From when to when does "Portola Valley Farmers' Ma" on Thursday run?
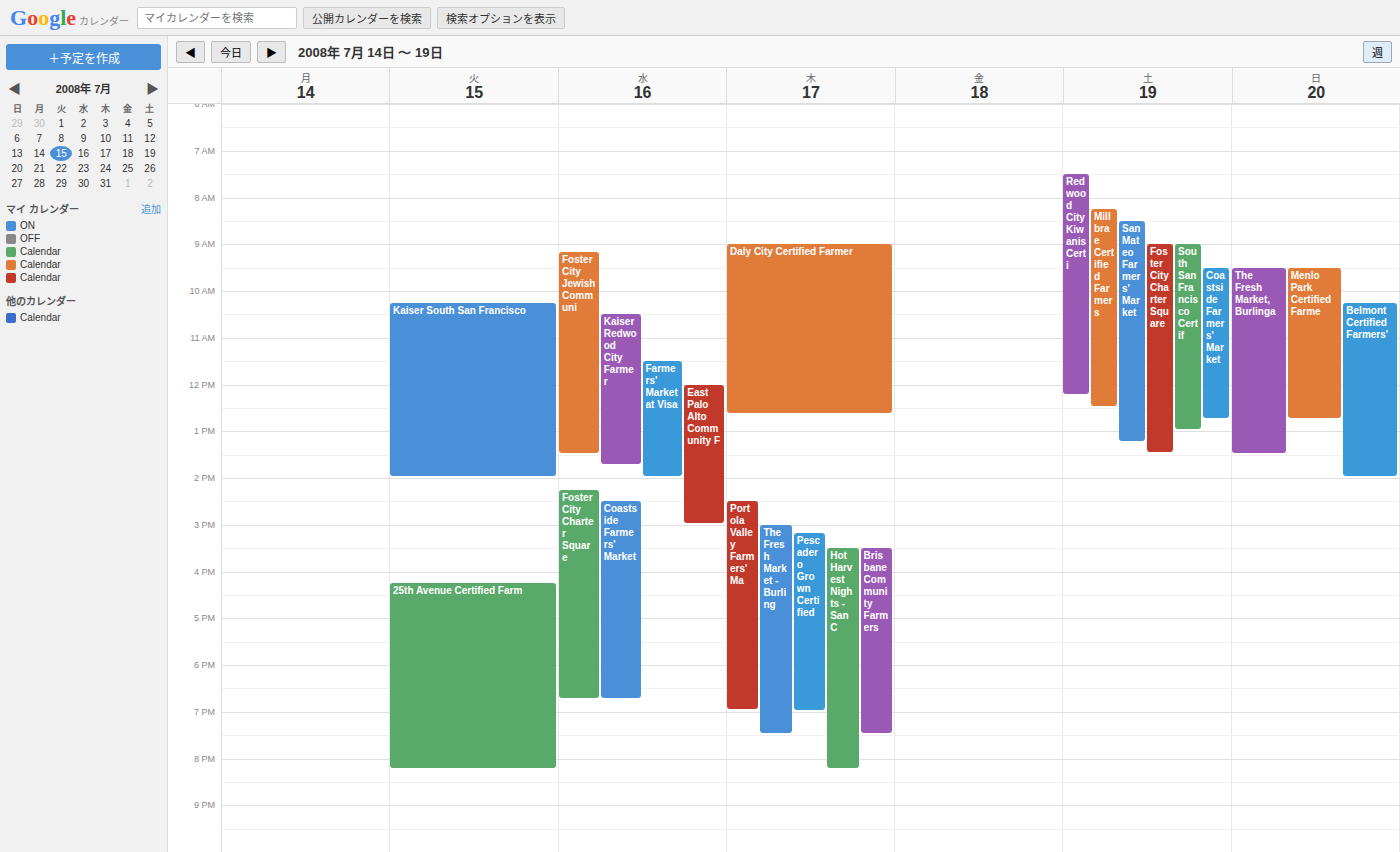
2:30 PM to 7:00 PM